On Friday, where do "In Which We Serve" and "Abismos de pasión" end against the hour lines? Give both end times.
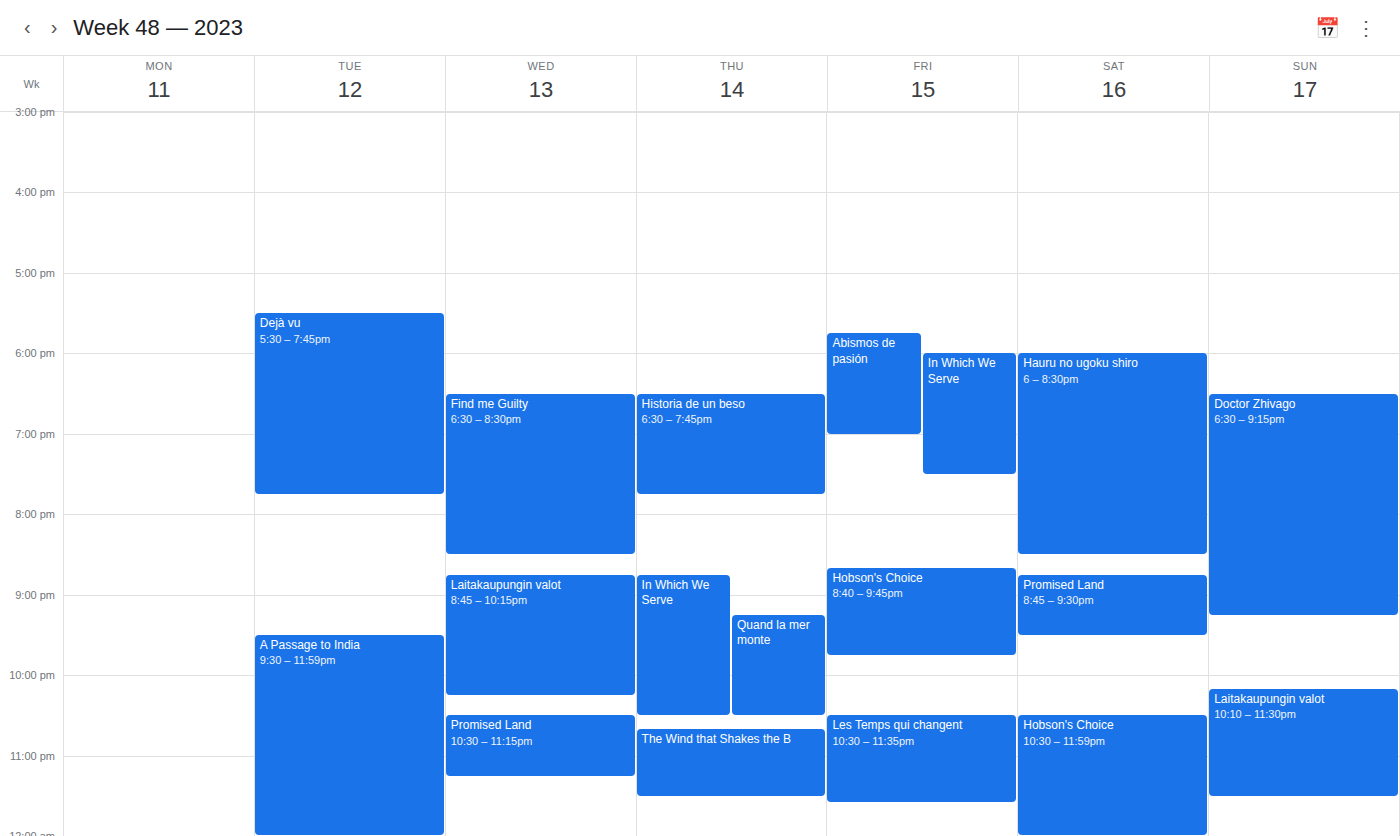
"In Which We Serve": 19:30, halfway between the 19:00 and 20:00 lines. "Abismos de pasión": 19:00, exactly on the 19:00 line.